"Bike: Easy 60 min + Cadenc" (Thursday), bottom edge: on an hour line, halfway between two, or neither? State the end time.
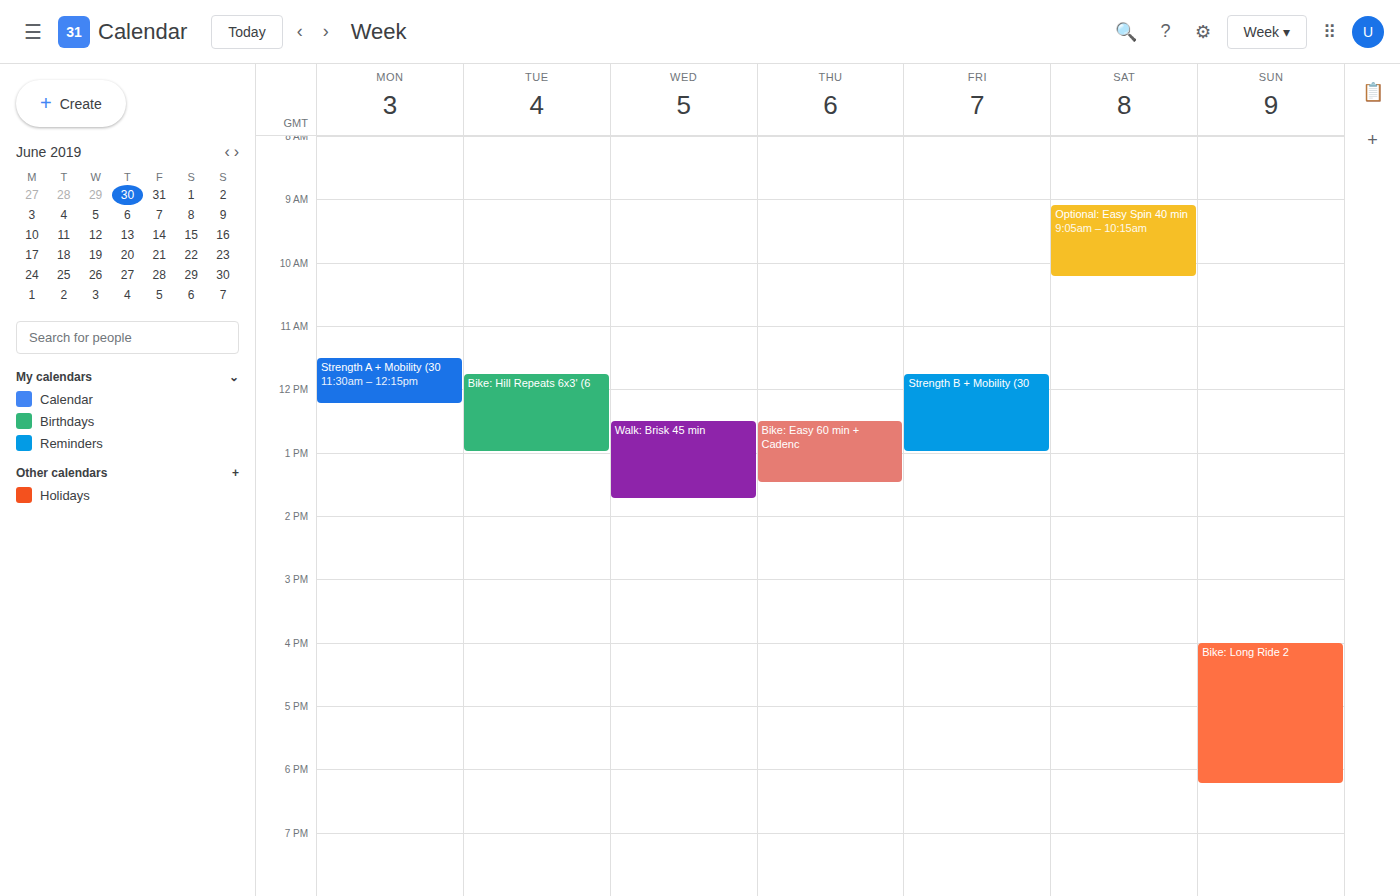
1:30 PM -- halfway between the 1 PM and 2 PM lines.